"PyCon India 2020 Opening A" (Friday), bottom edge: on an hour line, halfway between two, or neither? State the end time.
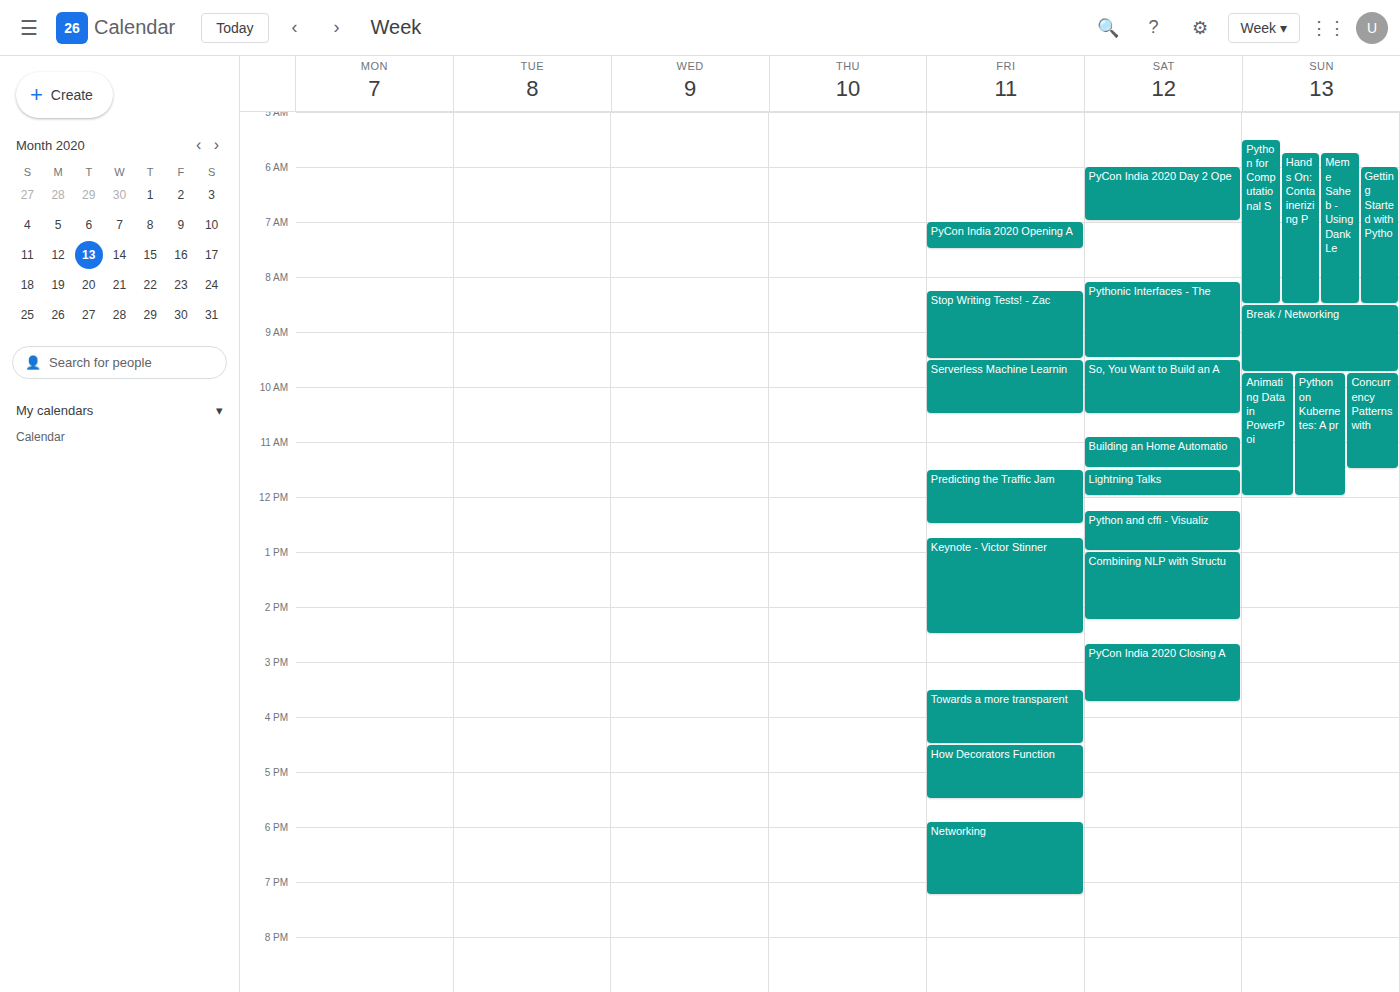
7:30 AM -- halfway between the 7 AM and 8 AM lines.